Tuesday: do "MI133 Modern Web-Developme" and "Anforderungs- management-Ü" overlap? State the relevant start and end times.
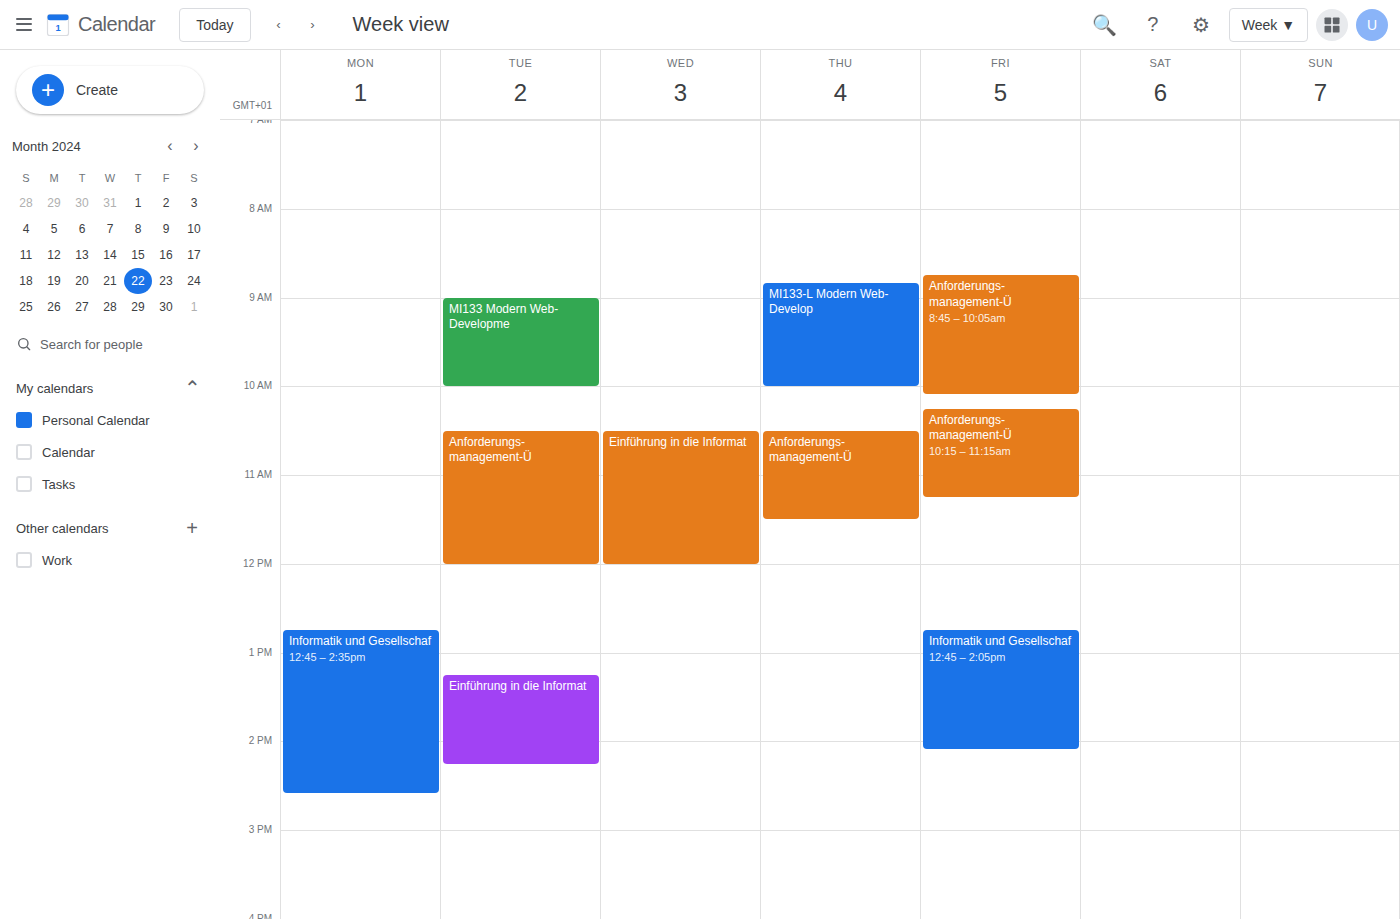
"MI133 Modern Web-Developme" ends at 10:00 AM and "Anforderungs- management-Ü" starts at 10:30 AM -- no overlap.